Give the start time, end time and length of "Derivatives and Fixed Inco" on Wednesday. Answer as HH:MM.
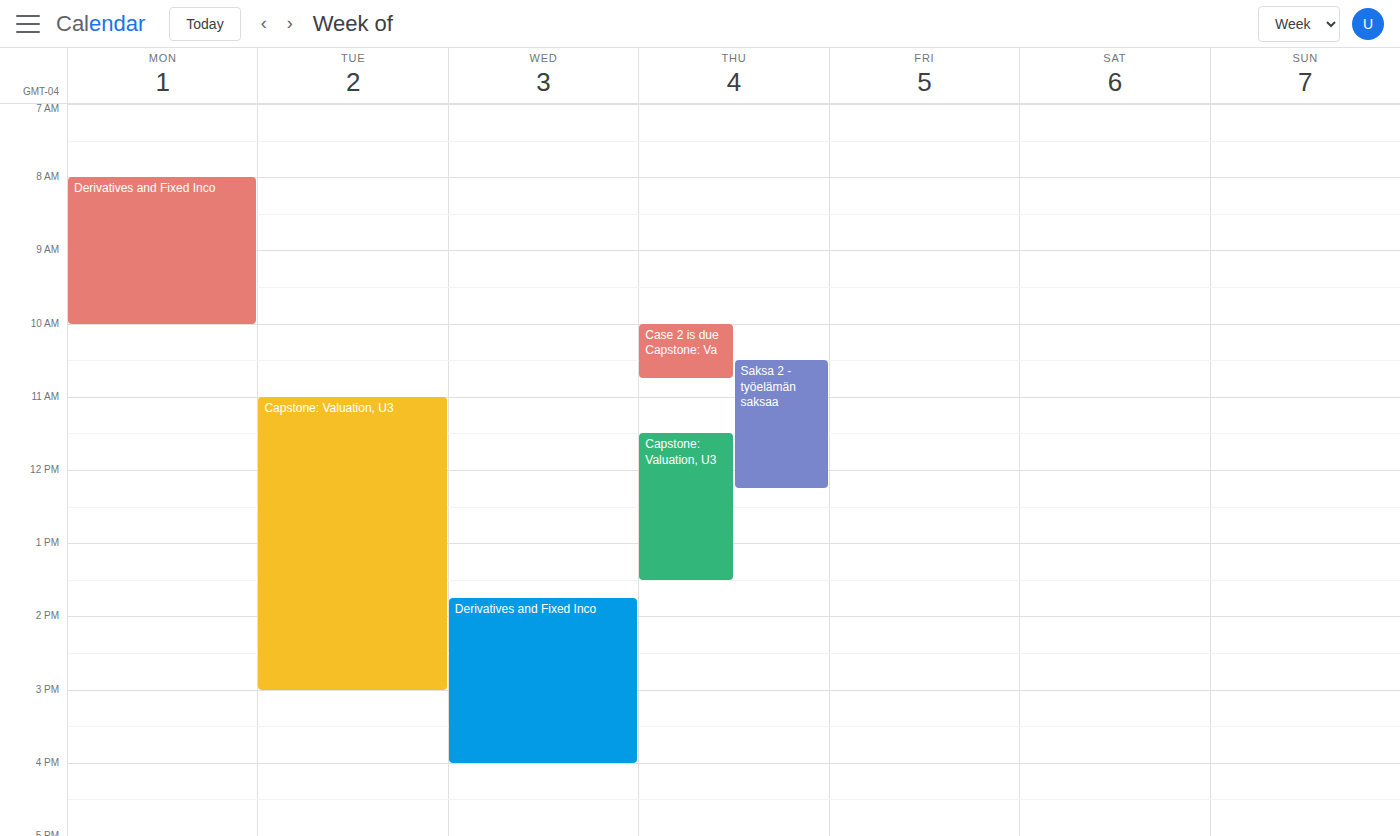
13:45 to 16:00, 2 hours 15 minutes